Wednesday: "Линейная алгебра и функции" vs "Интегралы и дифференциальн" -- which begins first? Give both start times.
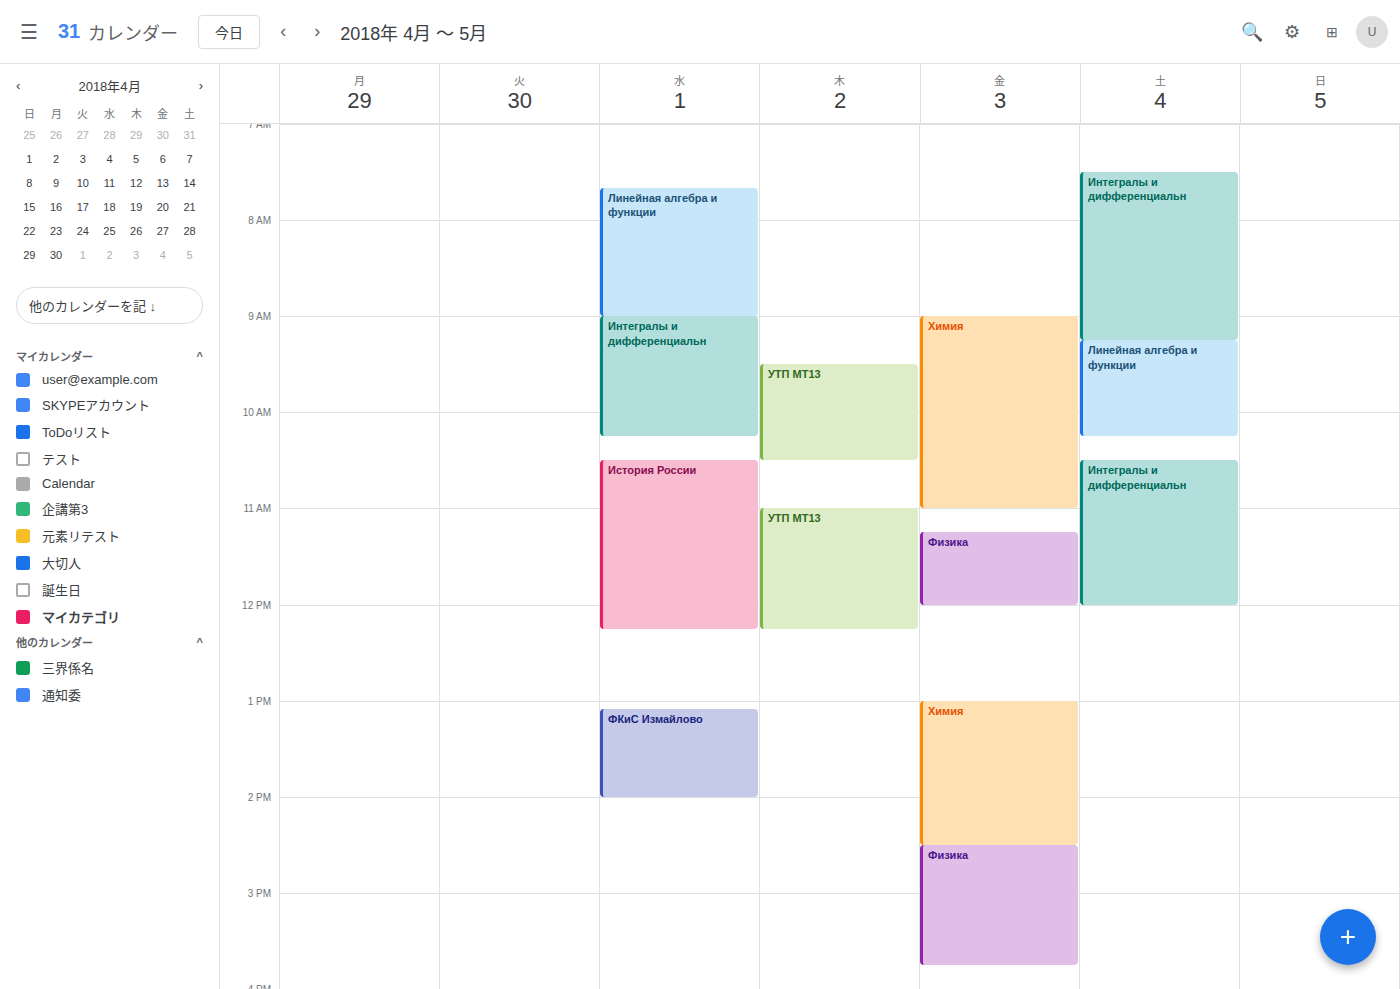
"Линейная алгебра и функции" 7:40 AM; "Интегралы и дифференциальн" 9:00 AM.